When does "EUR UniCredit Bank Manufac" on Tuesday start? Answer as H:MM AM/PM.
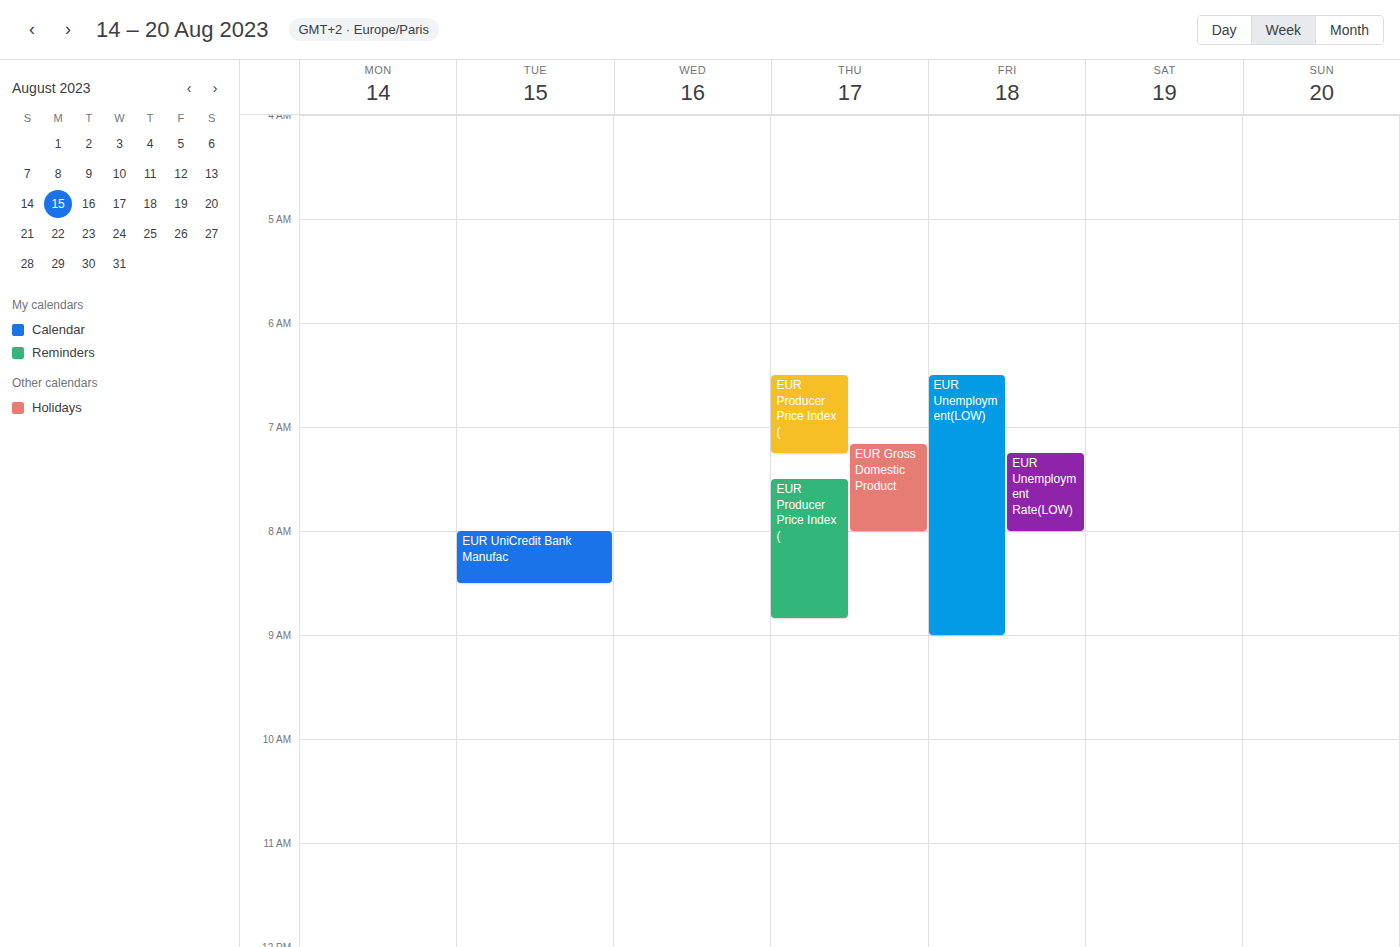
8:00 AM